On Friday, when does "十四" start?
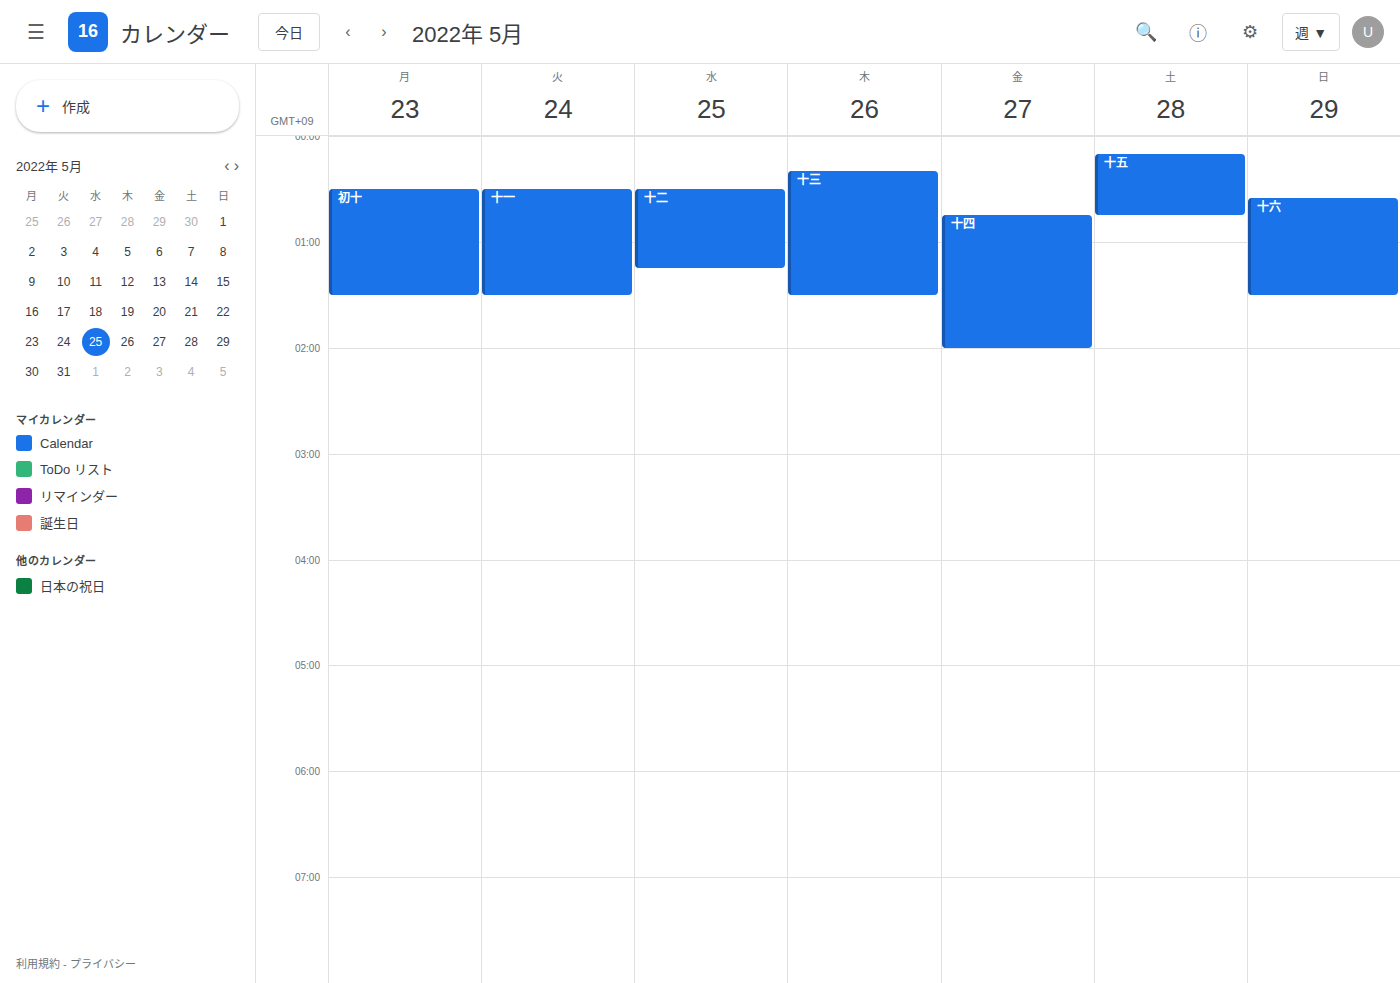
12:45 AM